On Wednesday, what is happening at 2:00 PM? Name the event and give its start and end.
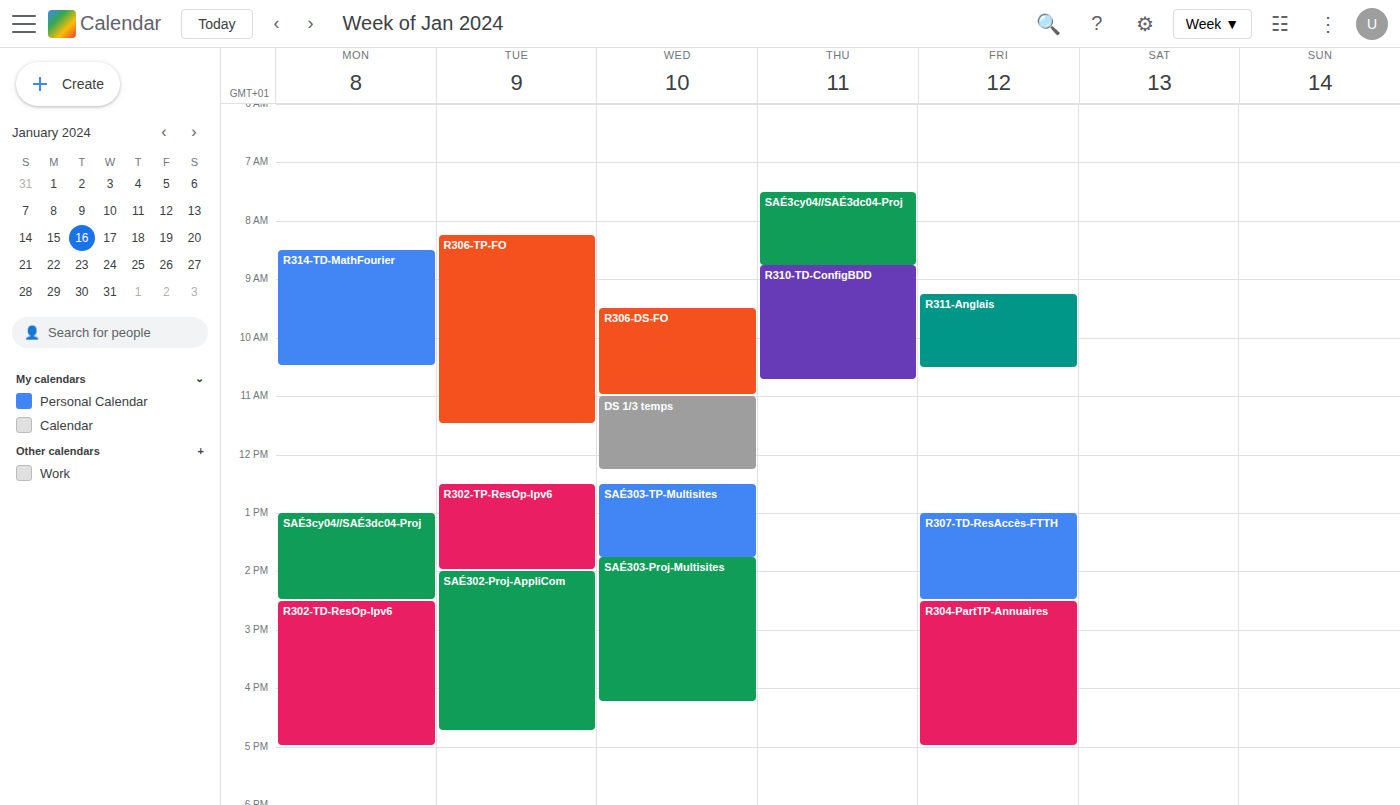
"SAÉ303-Proj-Multisites", 1:45 PM to 4:15 PM